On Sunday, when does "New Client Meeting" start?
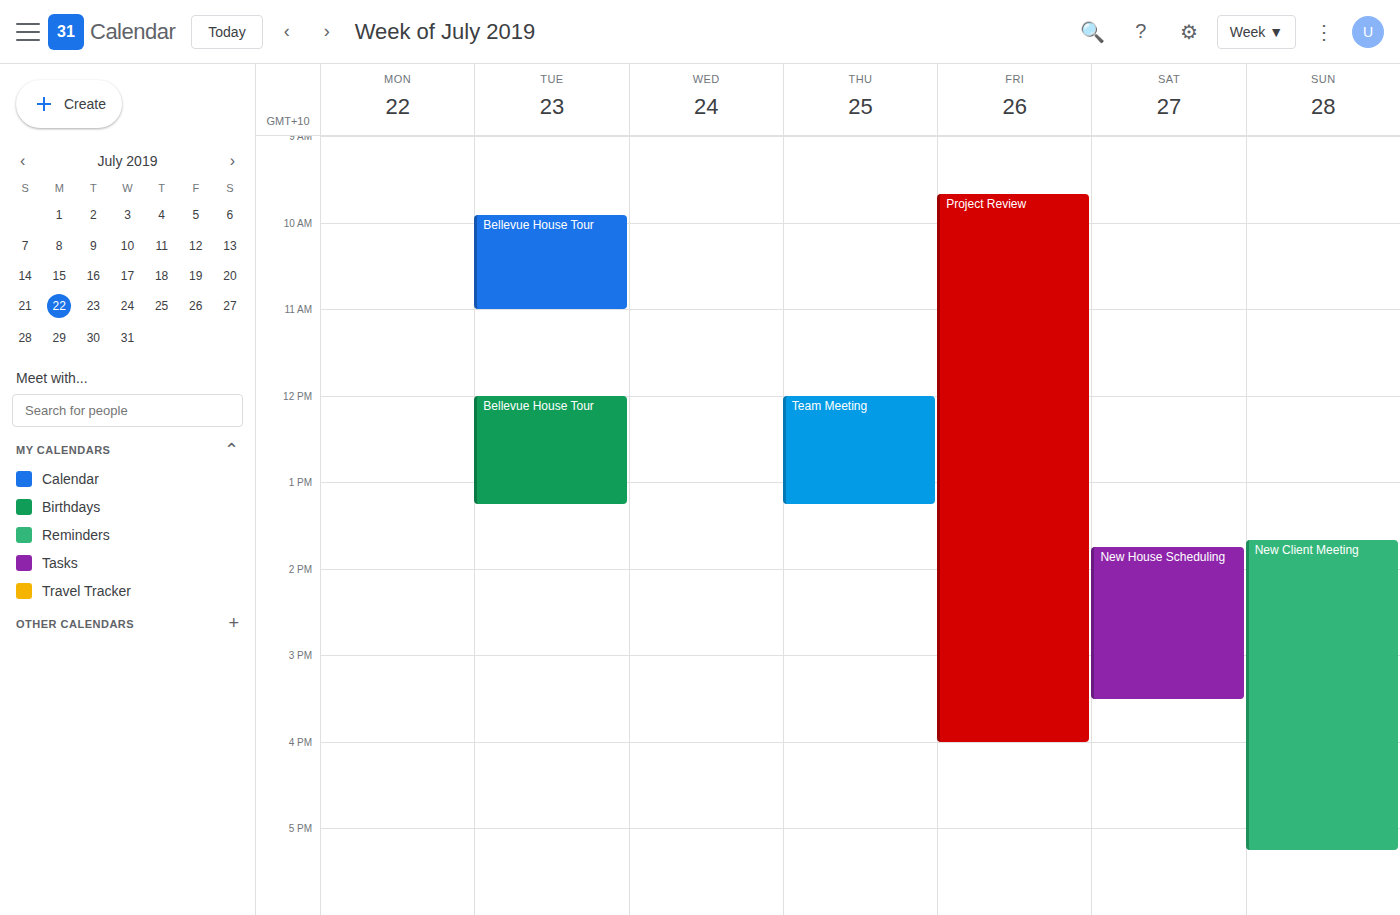
1:40 PM